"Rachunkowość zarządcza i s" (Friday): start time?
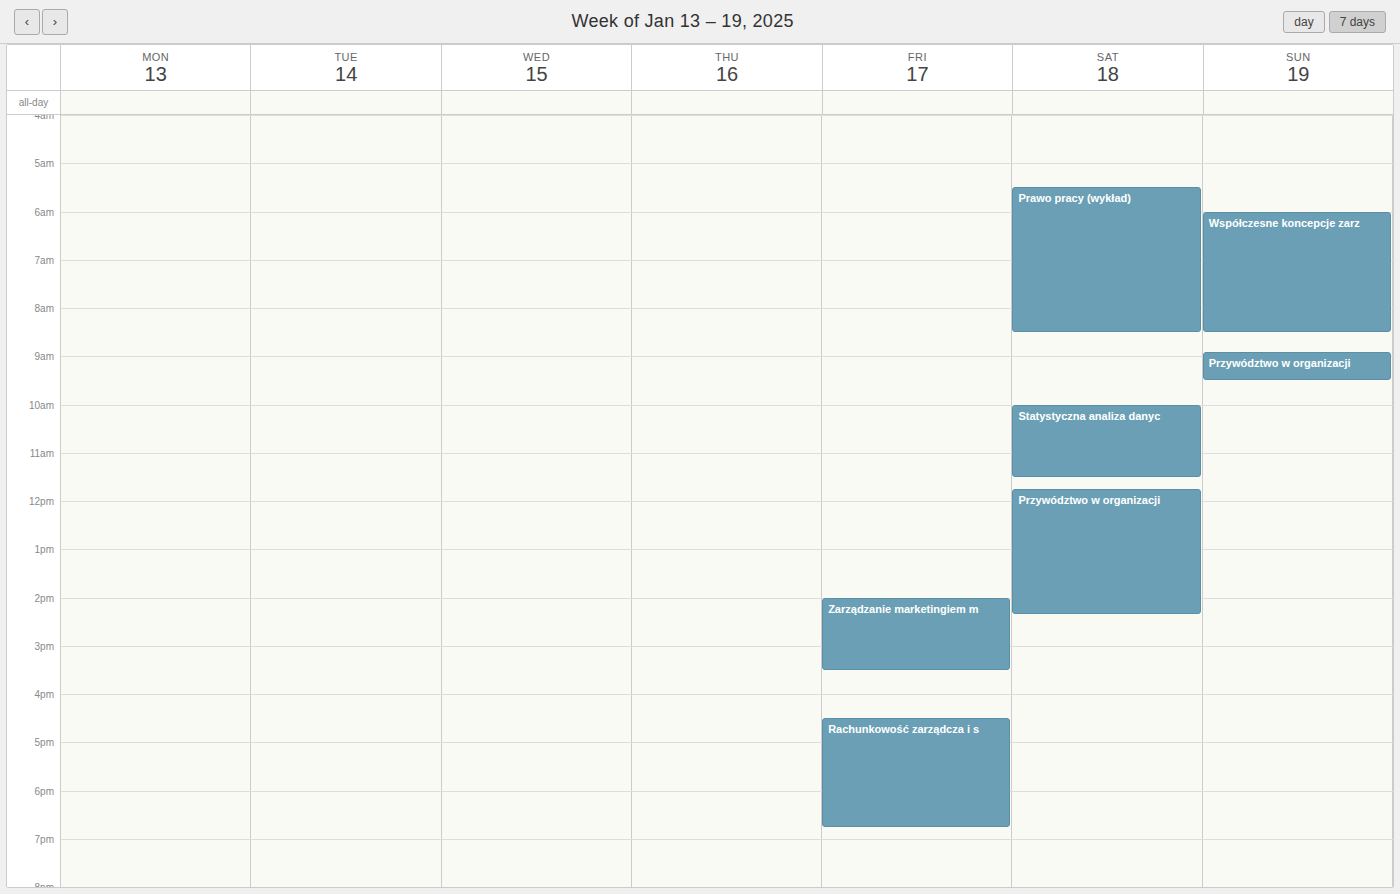
4:30 PM